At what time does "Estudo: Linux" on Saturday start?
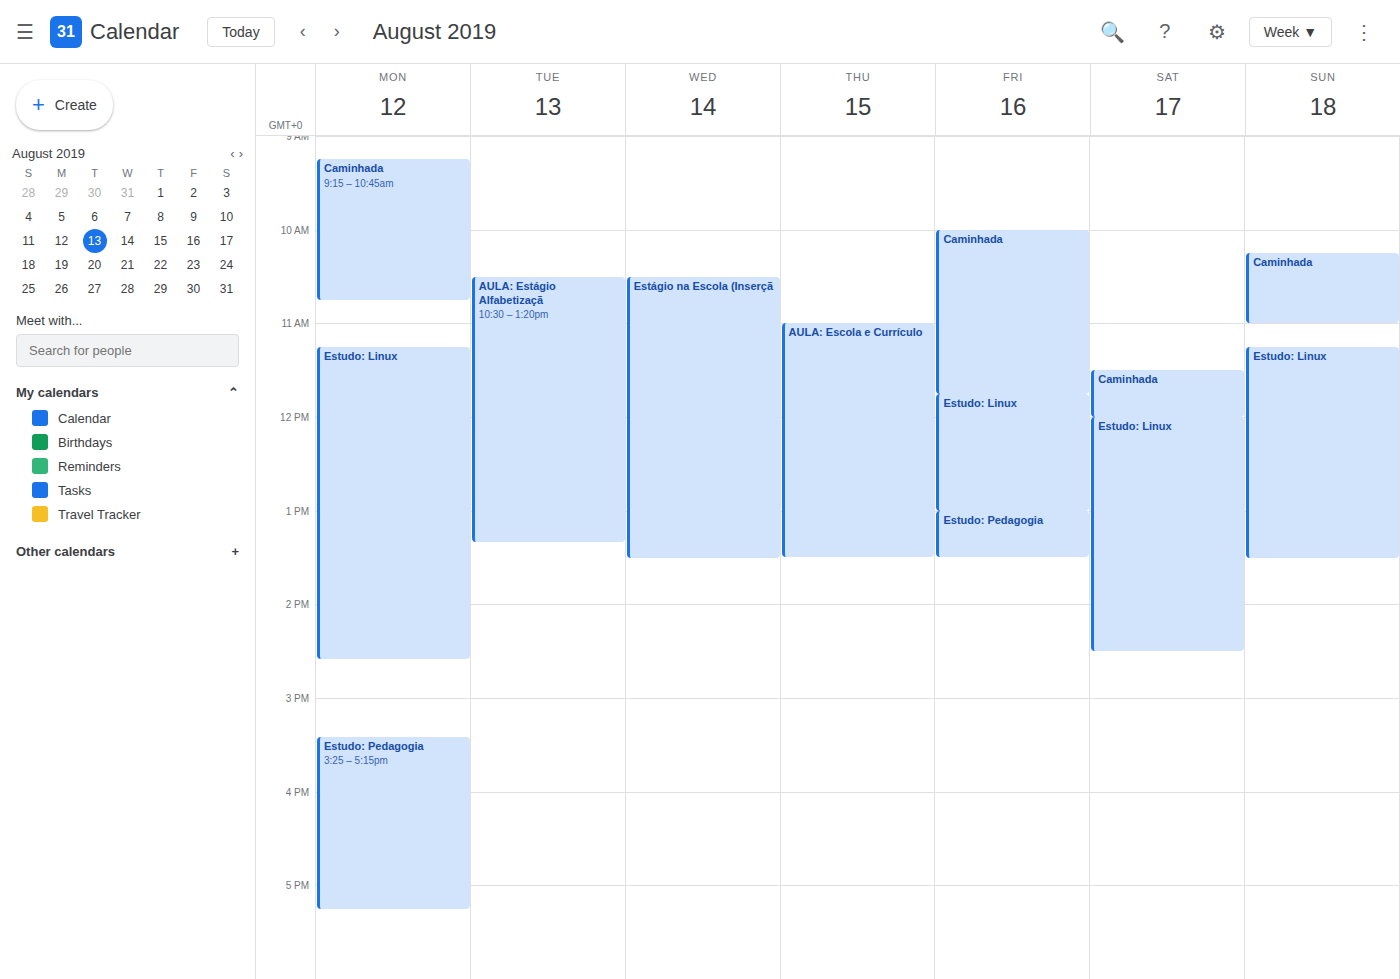
12:00 PM